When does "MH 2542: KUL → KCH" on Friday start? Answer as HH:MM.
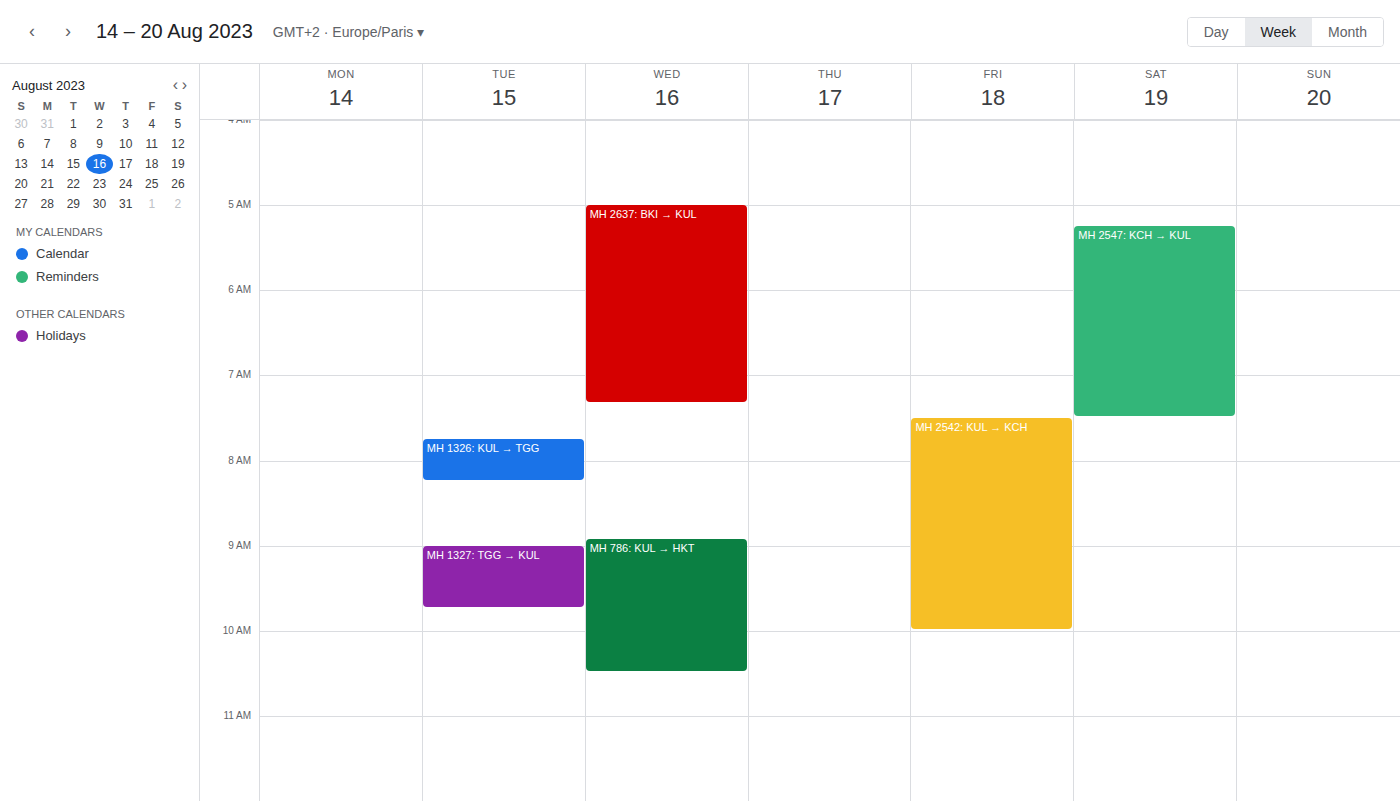
07:30